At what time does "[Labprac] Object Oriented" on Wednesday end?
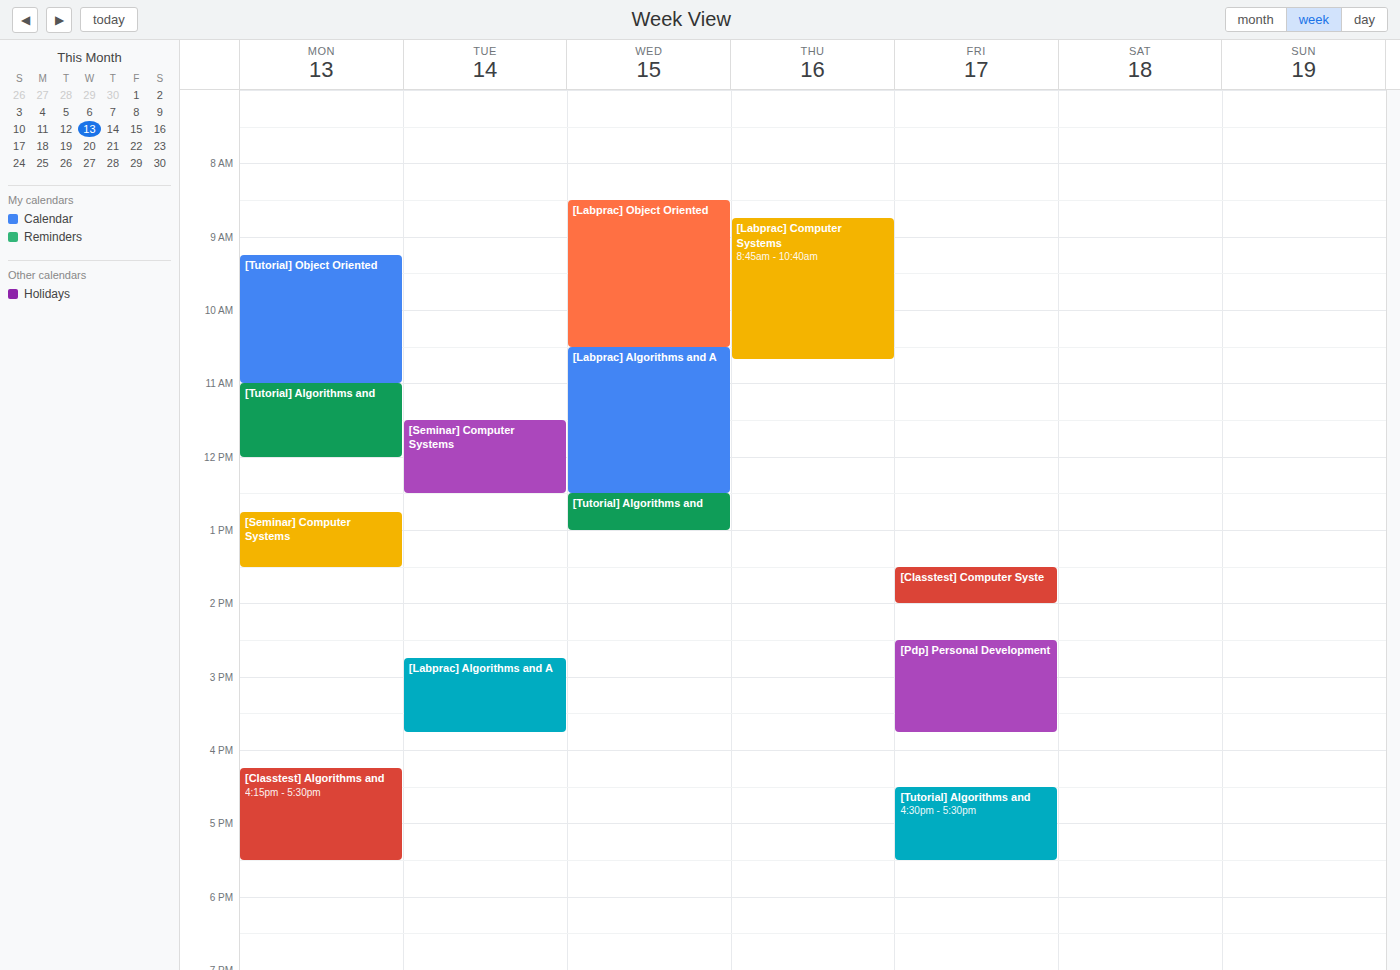
10:30 AM